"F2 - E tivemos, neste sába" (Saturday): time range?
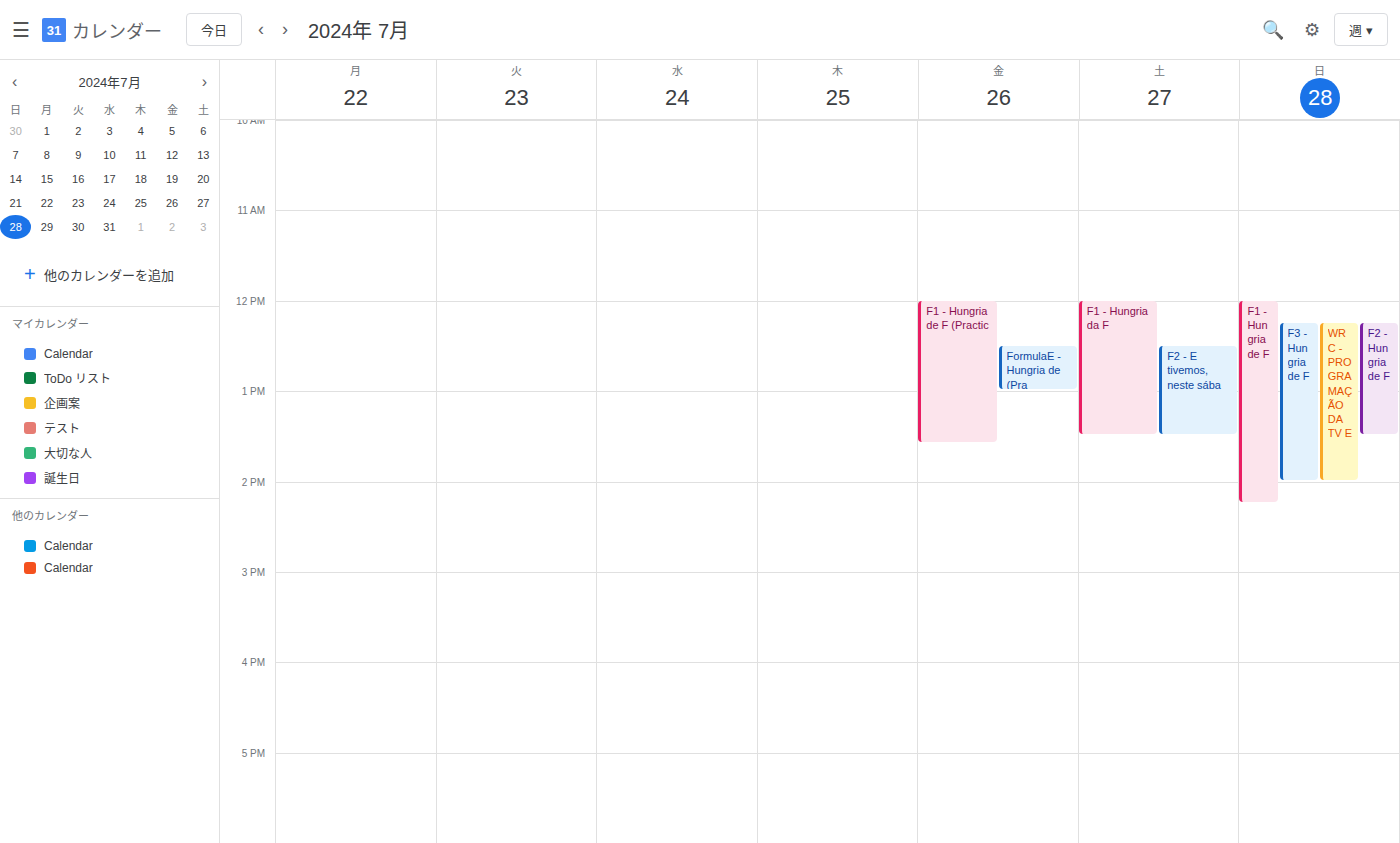
12:30 PM to 1:30 PM